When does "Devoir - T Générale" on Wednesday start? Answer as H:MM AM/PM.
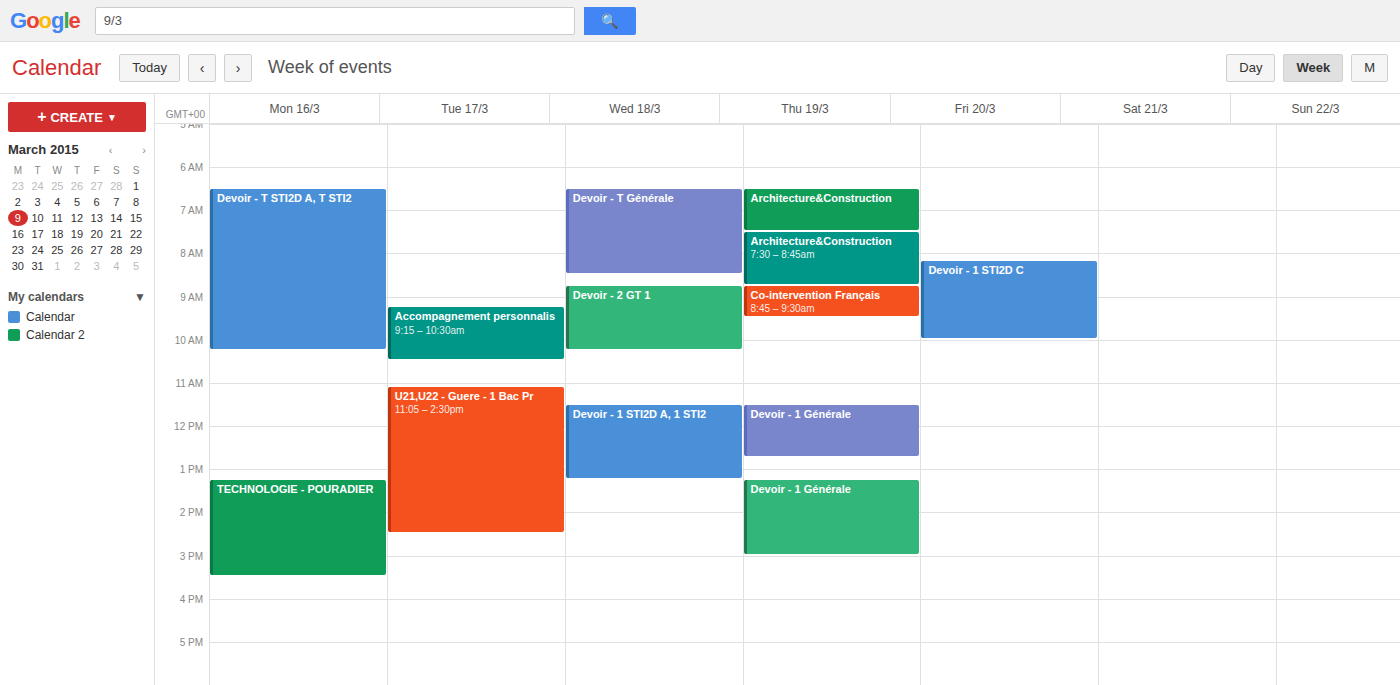
6:30 AM